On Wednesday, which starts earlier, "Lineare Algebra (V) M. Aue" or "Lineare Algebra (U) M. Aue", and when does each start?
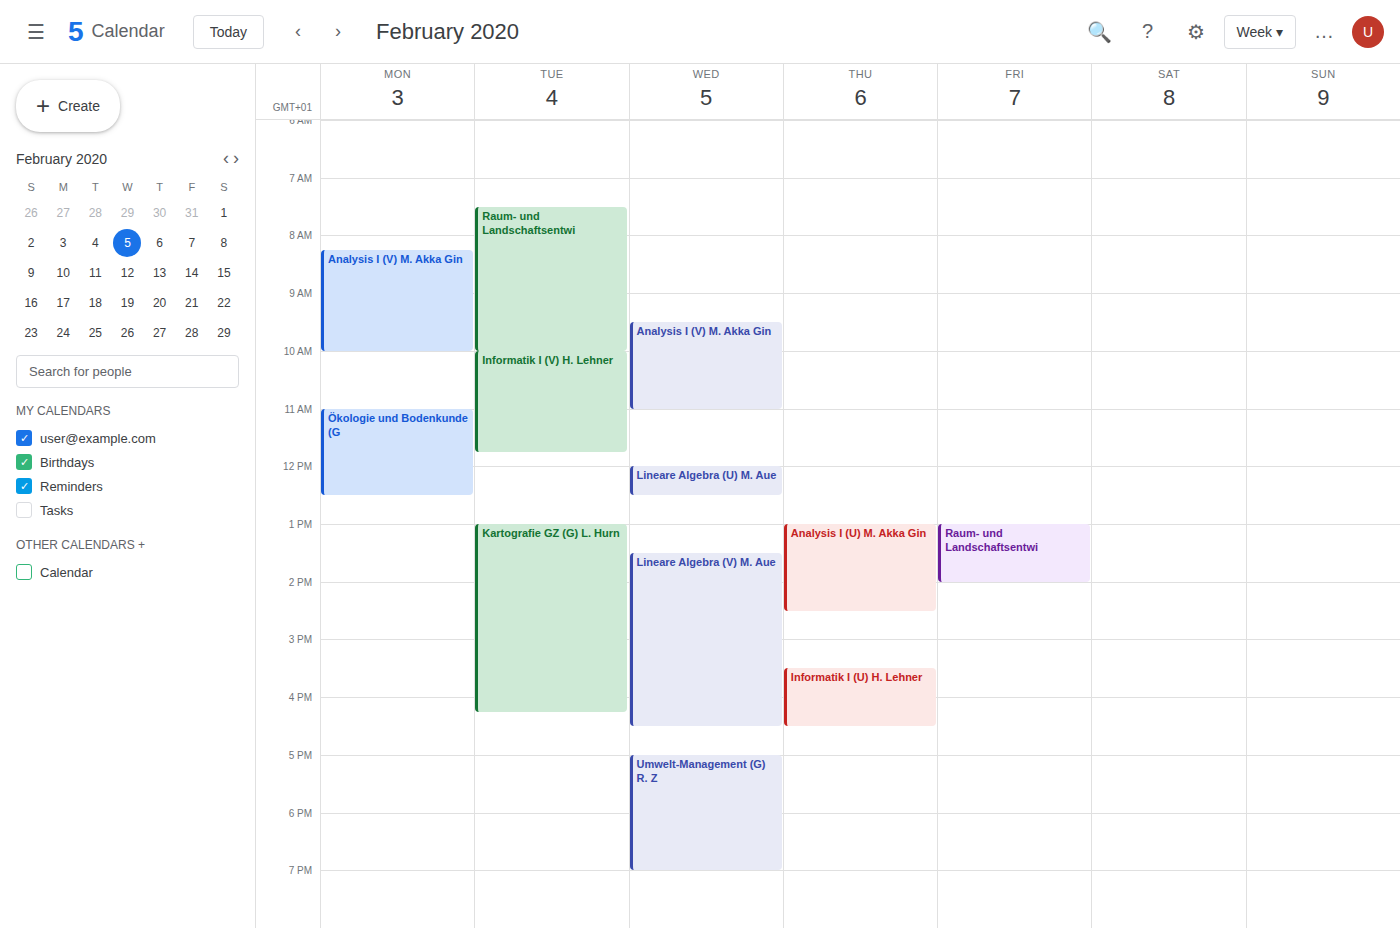
"Lineare Algebra (U) M. Aue" 12:00 PM; "Lineare Algebra (V) M. Aue" 1:30 PM.